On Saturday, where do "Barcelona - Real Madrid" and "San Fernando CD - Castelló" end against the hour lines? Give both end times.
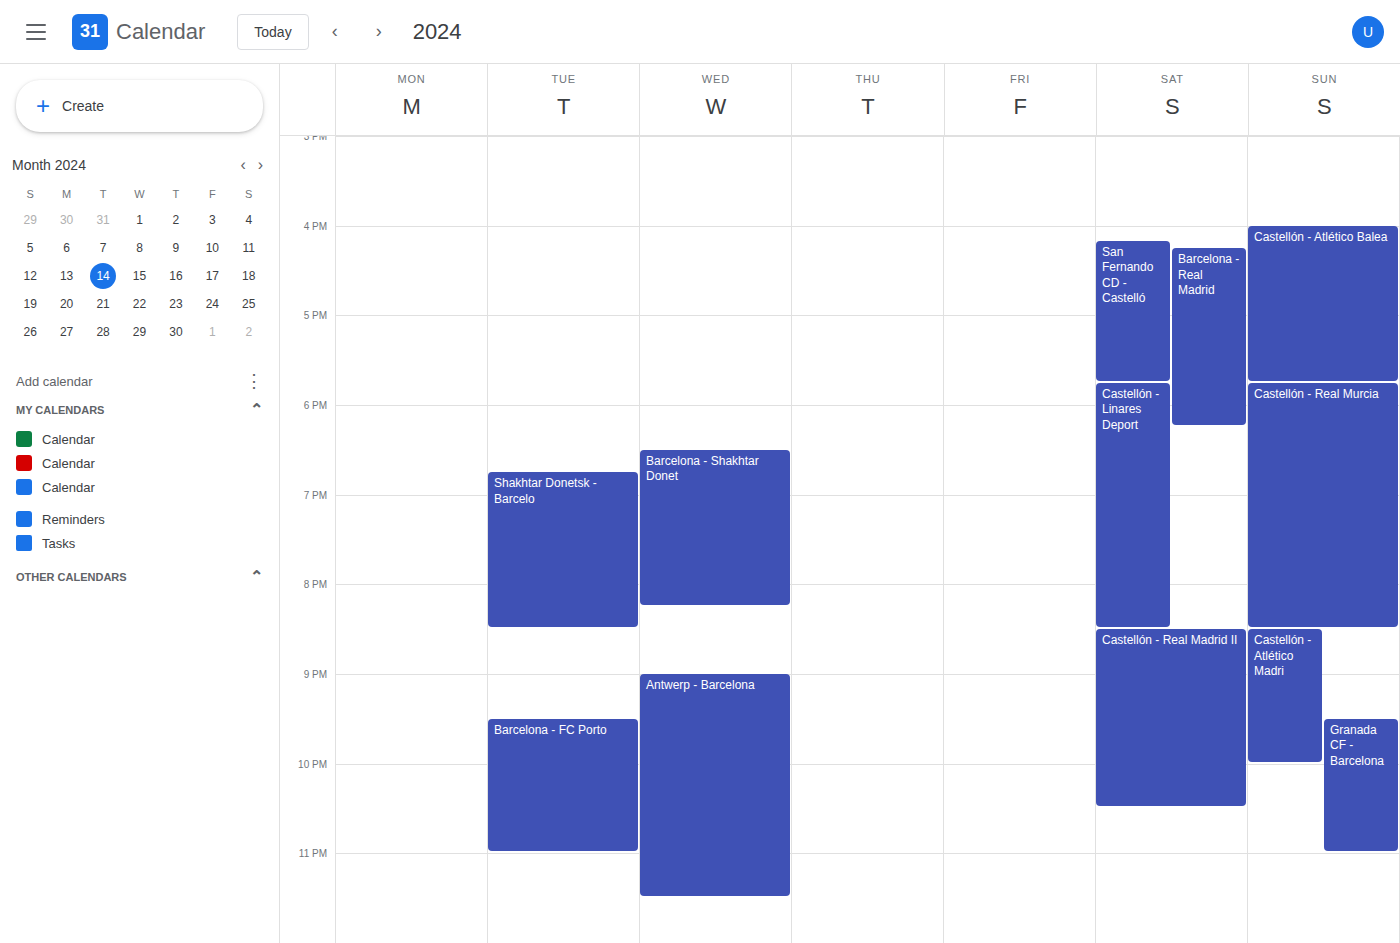
"Barcelona - Real Madrid": 18:15, neither: a quarter of the way from the 18:00 line to the 19:00 line. "San Fernando CD - Castelló": 17:45, neither: three quarters of the way from the 17:00 line to the 18:00 line.